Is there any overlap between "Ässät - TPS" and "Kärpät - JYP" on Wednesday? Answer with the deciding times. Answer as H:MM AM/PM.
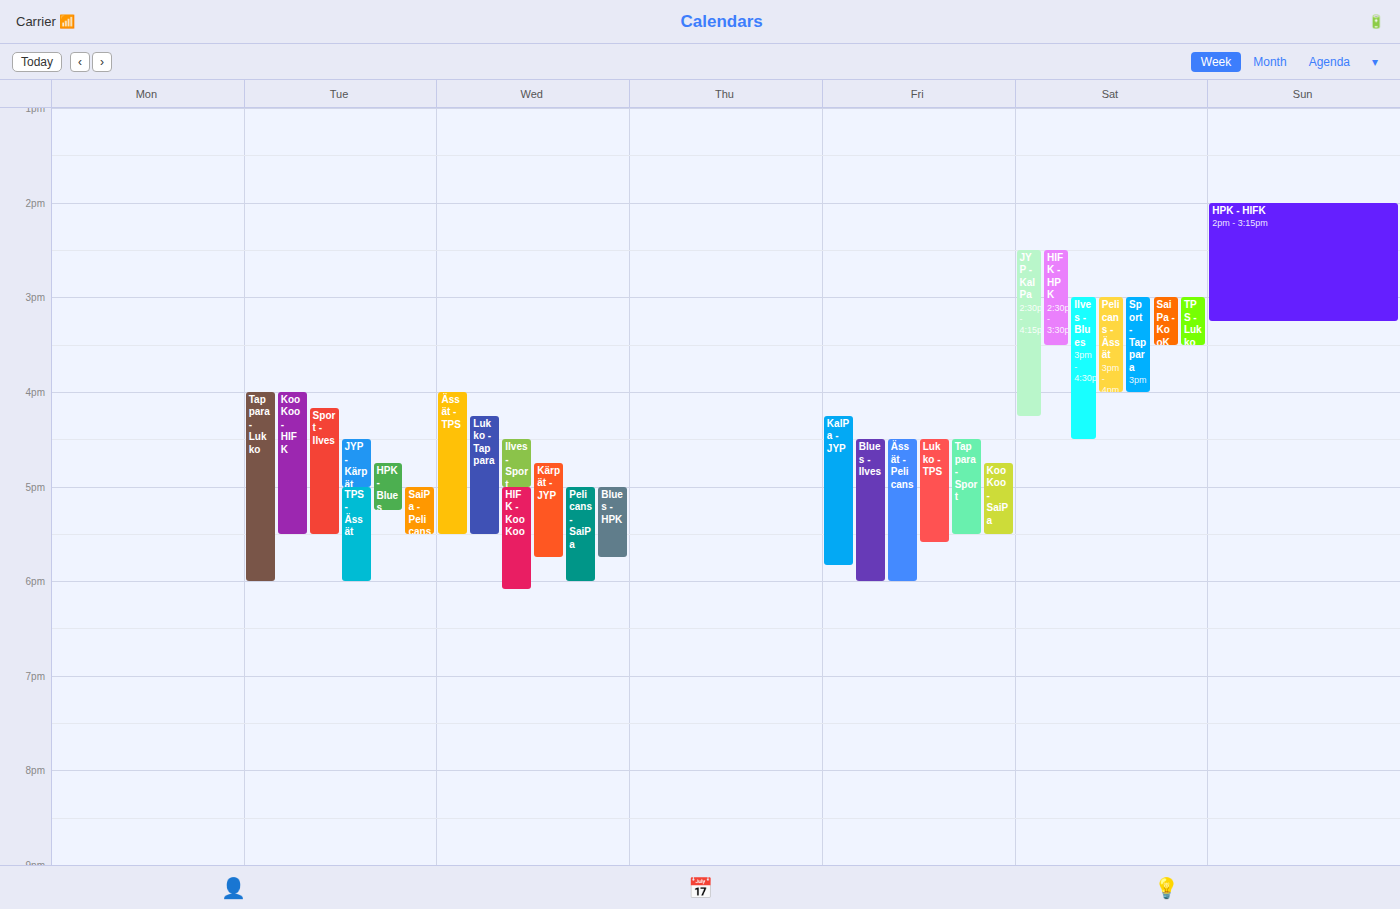
"Kärpät - JYP" starts at 4:45 PM, before "Ässät - TPS" ends at 5:30 PM -- they overlap.